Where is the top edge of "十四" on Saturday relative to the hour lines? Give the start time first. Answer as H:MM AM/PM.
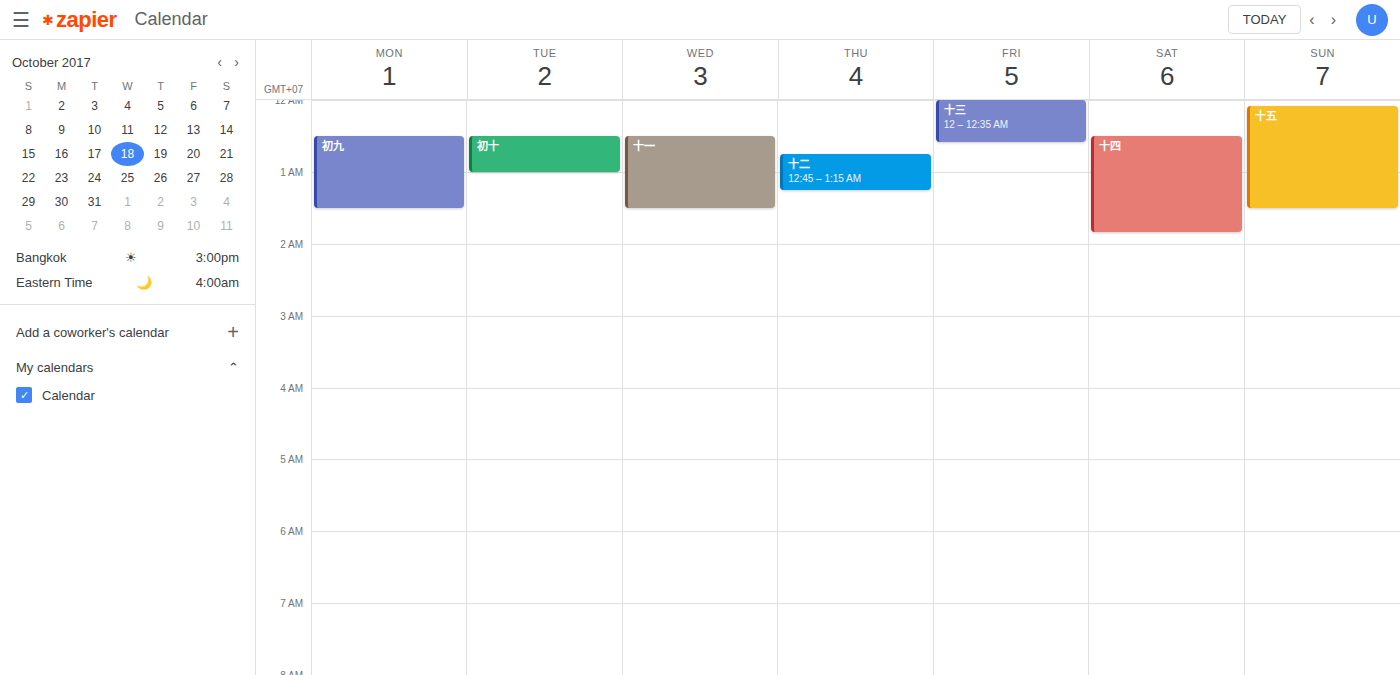
12:30 AM -- halfway between the 12 AM and 1 AM lines.